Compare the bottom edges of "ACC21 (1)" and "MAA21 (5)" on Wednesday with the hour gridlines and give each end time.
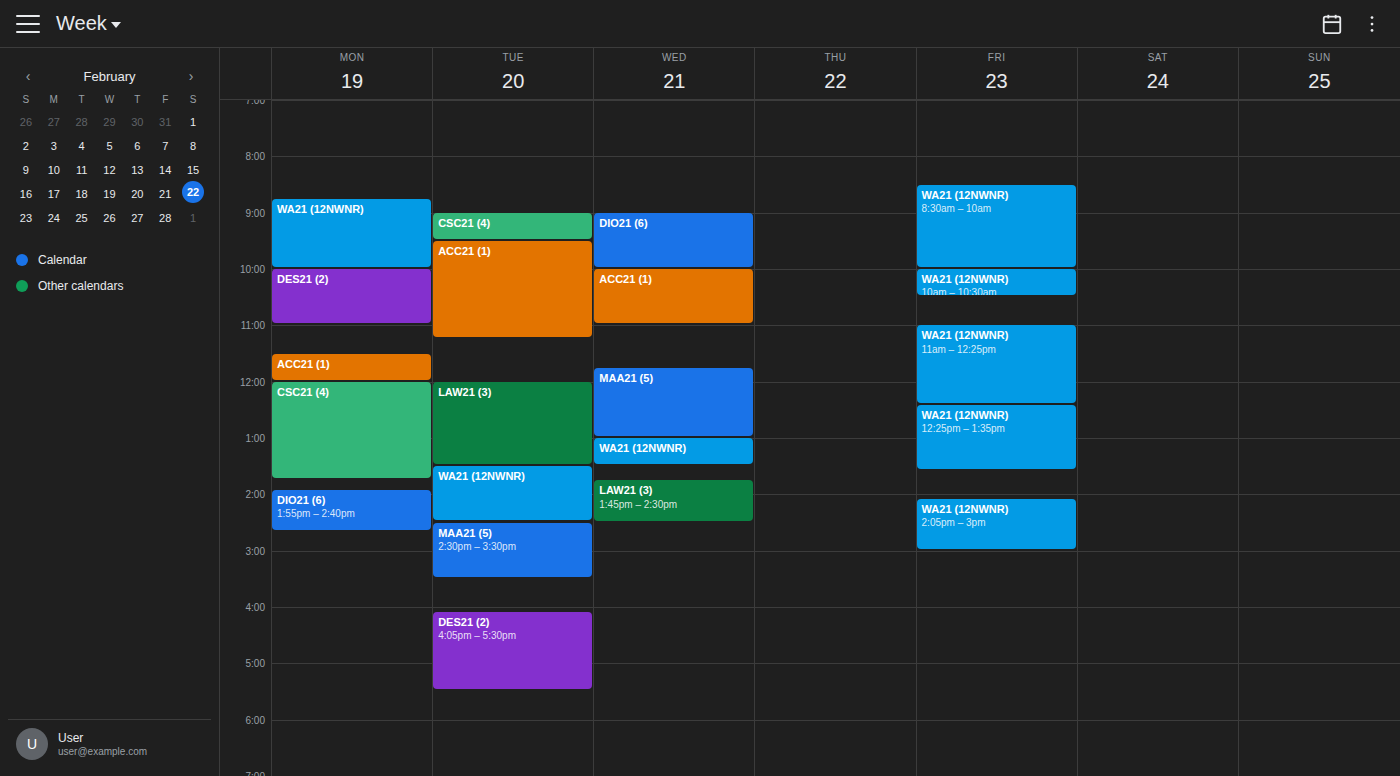
"ACC21 (1)": 11:00, exactly on the 11:00 line. "MAA21 (5)": 13:00, exactly on the 13:00 line.